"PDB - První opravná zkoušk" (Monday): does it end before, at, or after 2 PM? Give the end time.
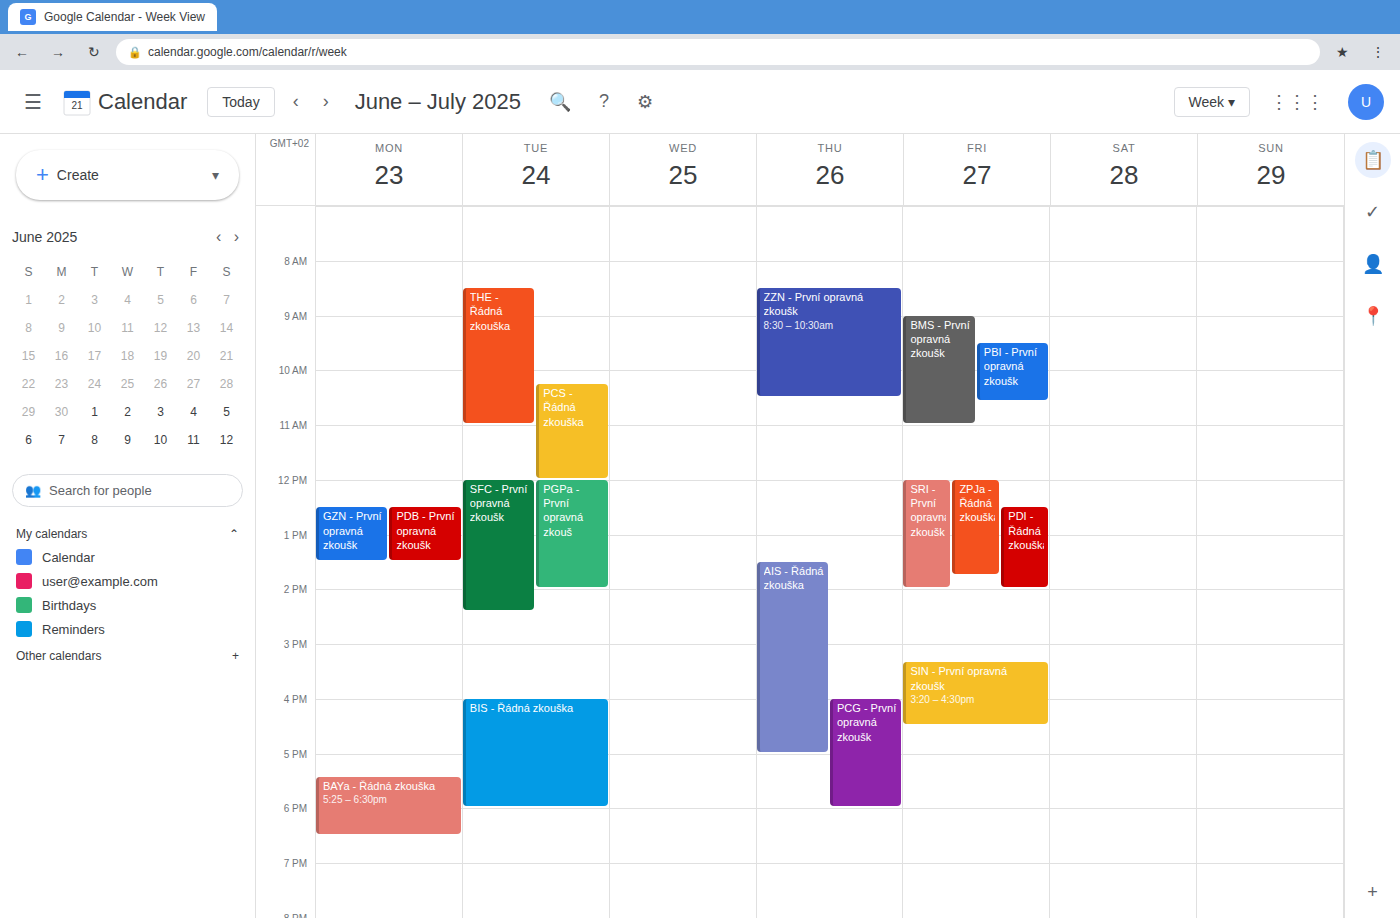
1:30 PM -- before 2 PM, 30 minutes above the 2 PM line.